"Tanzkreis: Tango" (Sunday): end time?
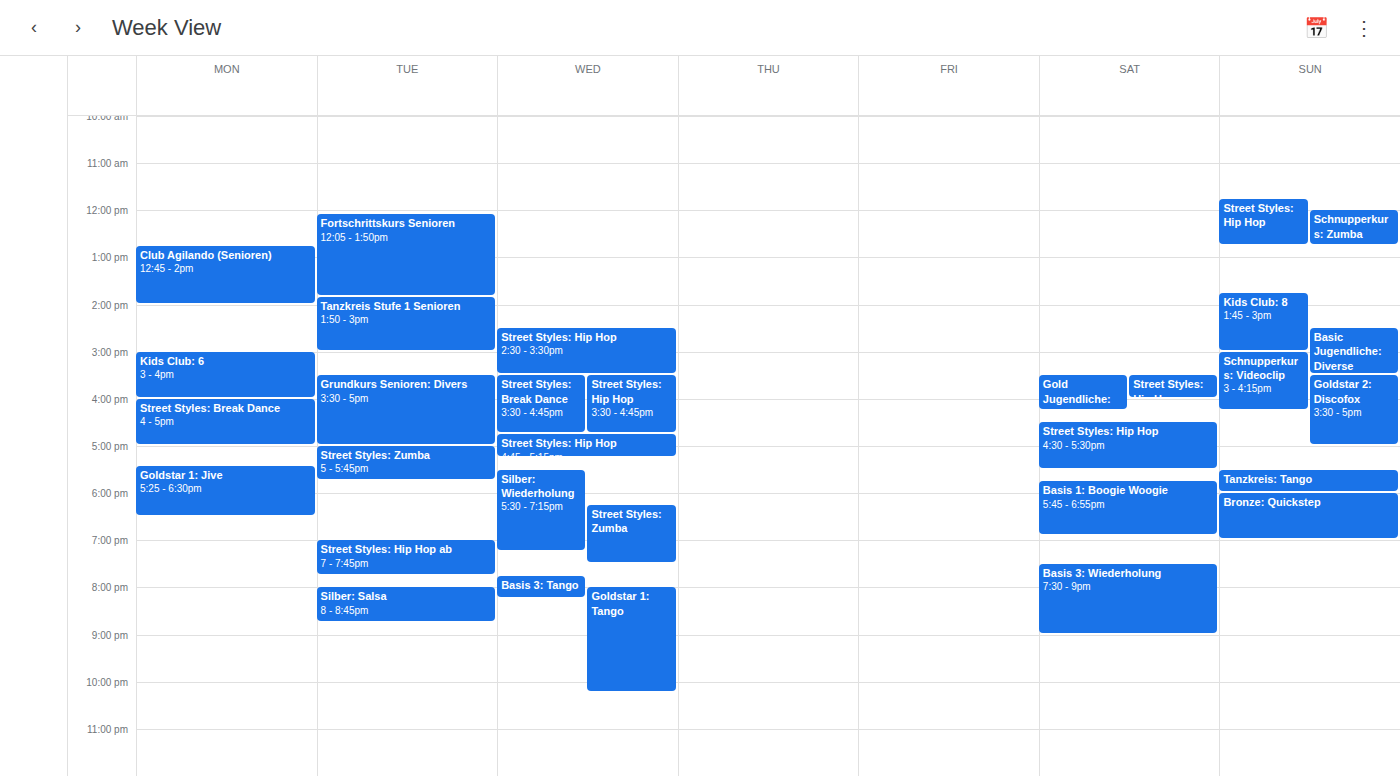
6:00 PM